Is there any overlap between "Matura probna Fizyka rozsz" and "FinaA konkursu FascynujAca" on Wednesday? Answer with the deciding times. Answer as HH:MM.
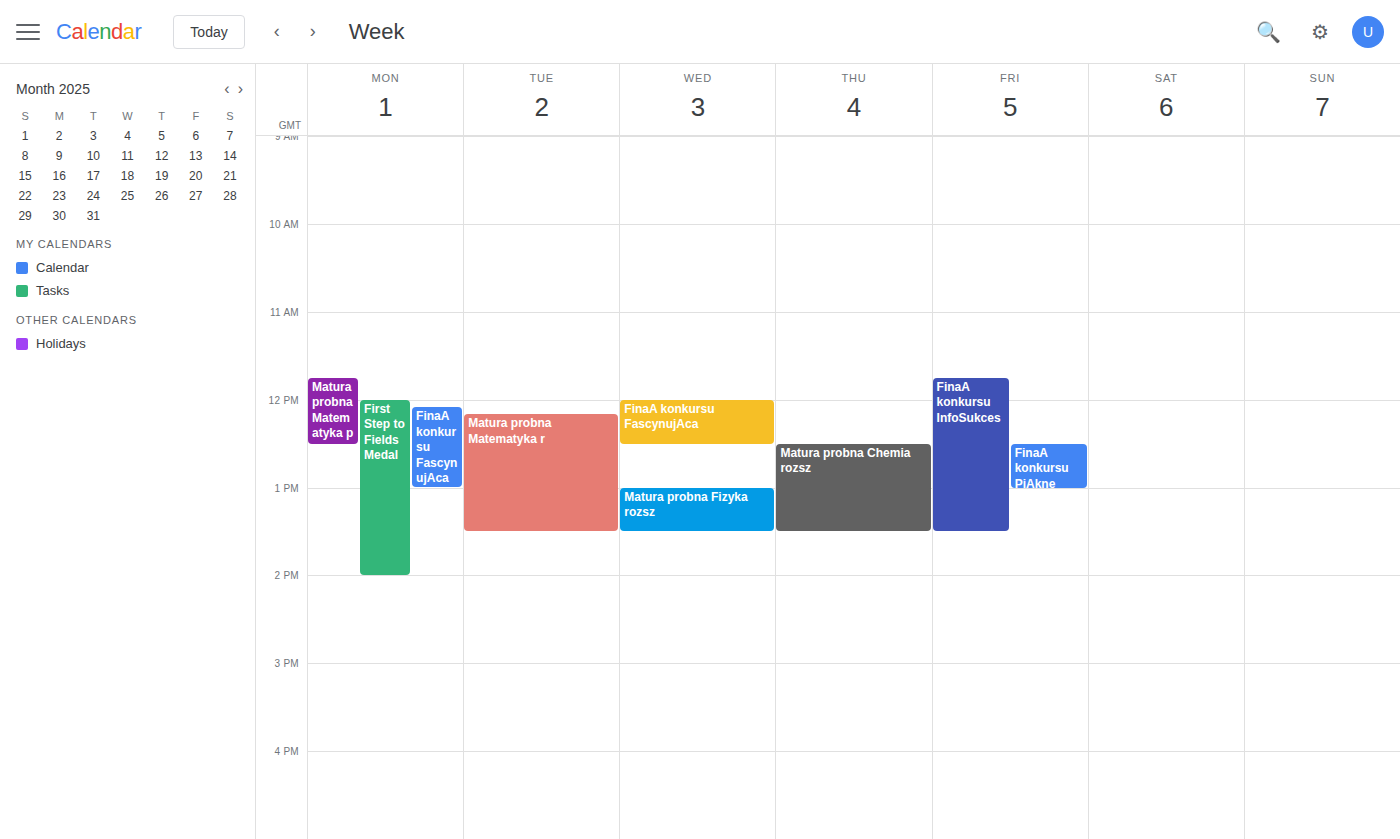
"FinaA konkursu FascynujAca" ends at 12:30 and "Matura probna Fizyka rozsz" starts at 13:00 -- no overlap.